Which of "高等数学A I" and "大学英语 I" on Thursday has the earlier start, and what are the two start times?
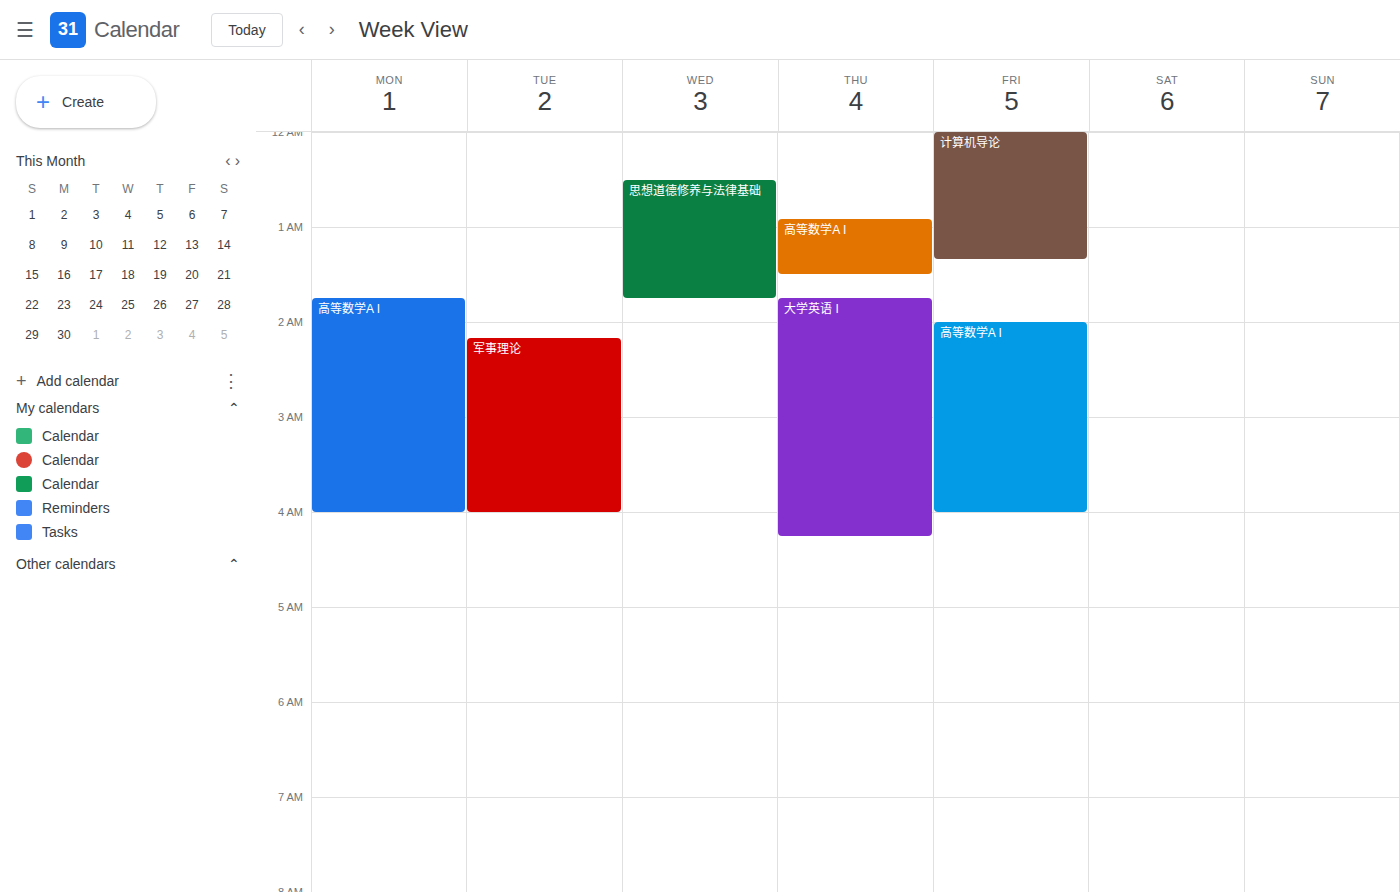
"高等数学A I" 12:55 AM; "大学英语 I" 1:45 AM.